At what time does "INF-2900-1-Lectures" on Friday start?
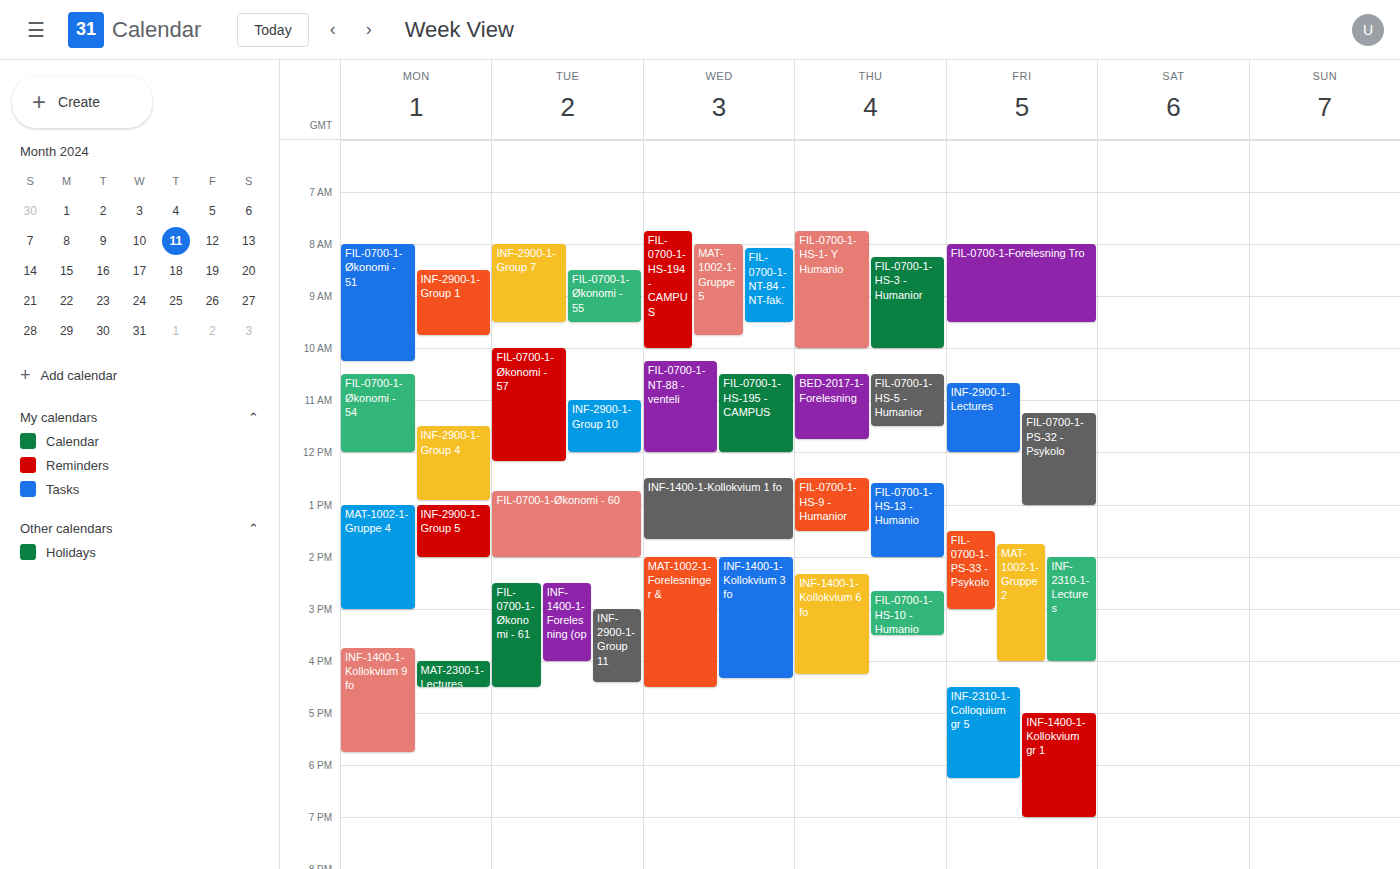
10:40